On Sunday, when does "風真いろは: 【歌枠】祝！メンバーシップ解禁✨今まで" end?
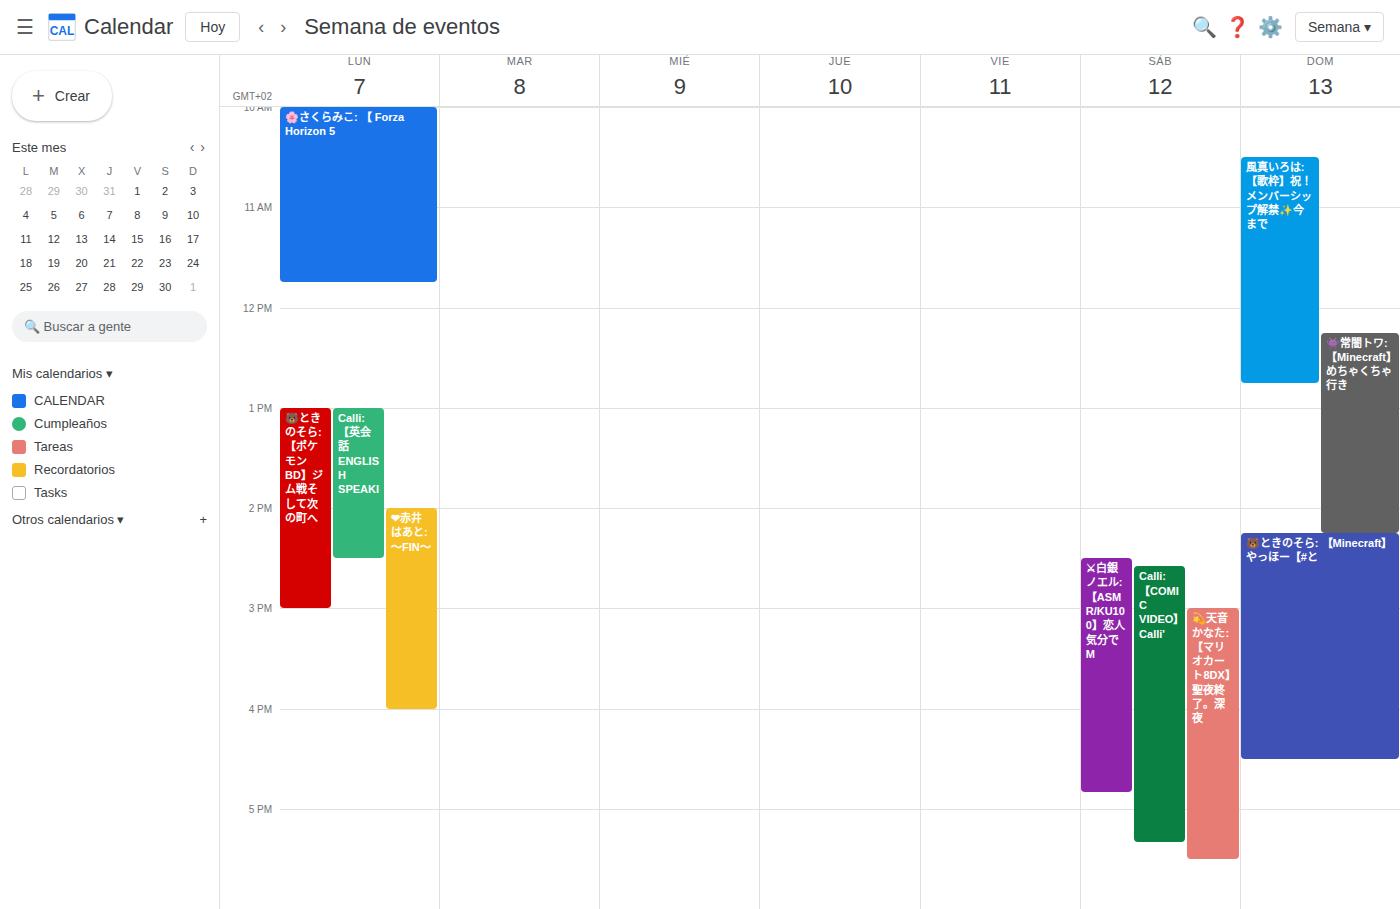
12:45 PM